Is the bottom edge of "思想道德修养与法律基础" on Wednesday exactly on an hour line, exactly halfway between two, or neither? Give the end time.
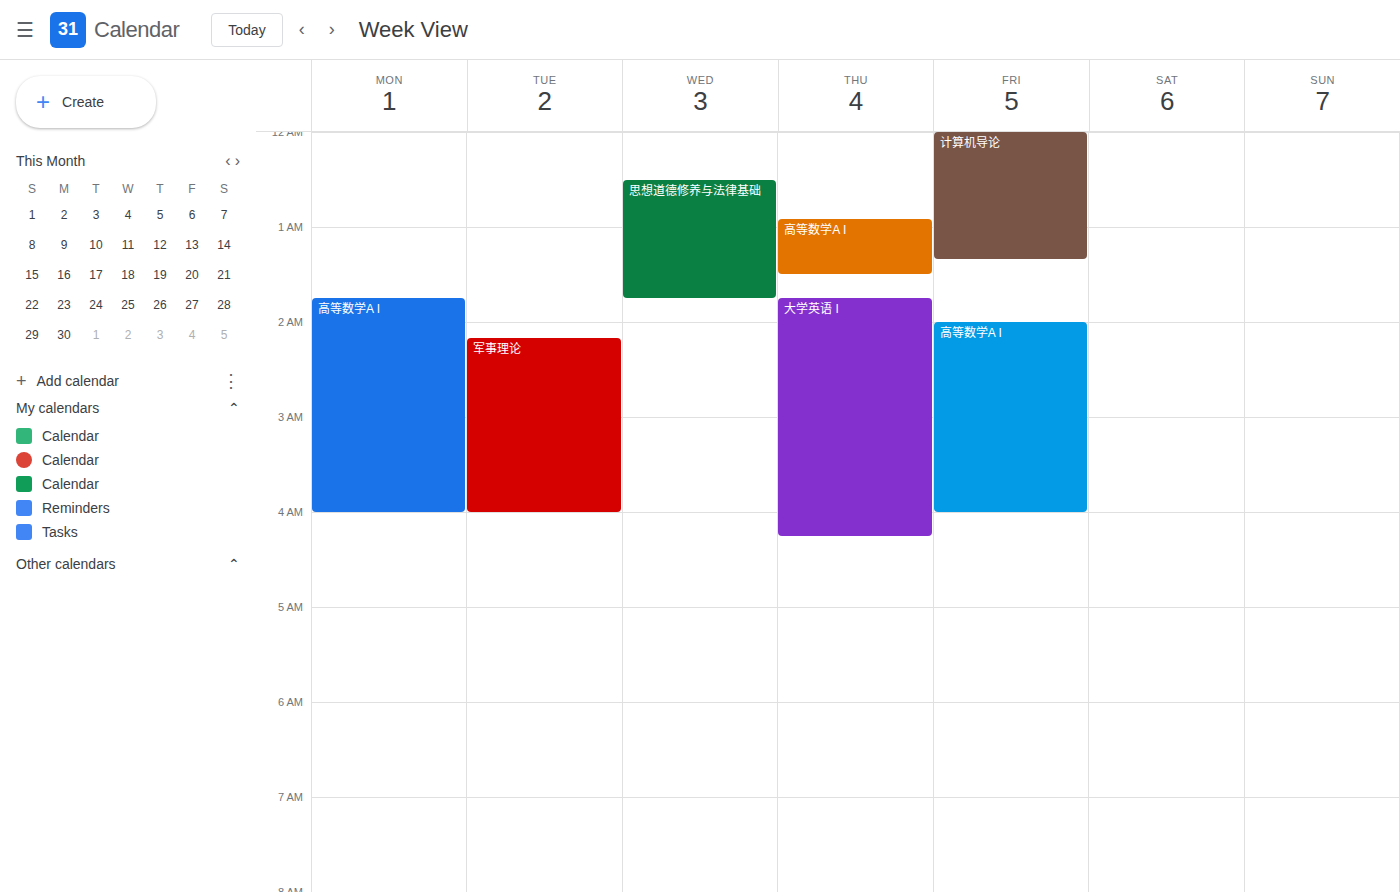
1:45 AM -- neither: three quarters of the way from the 1 AM line to the 2 AM line.